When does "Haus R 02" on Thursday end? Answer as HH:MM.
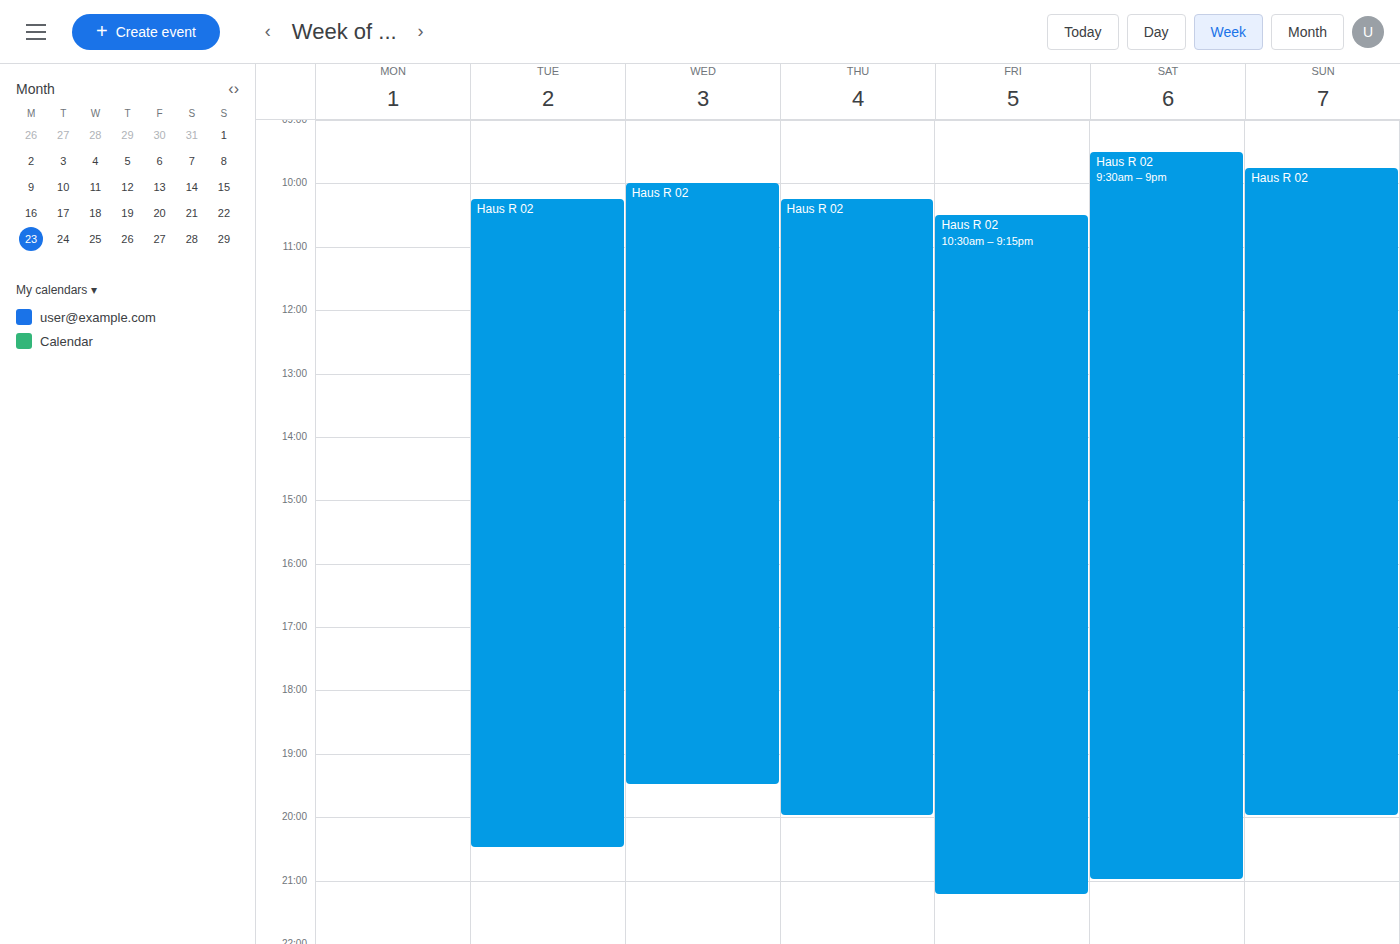
20:00